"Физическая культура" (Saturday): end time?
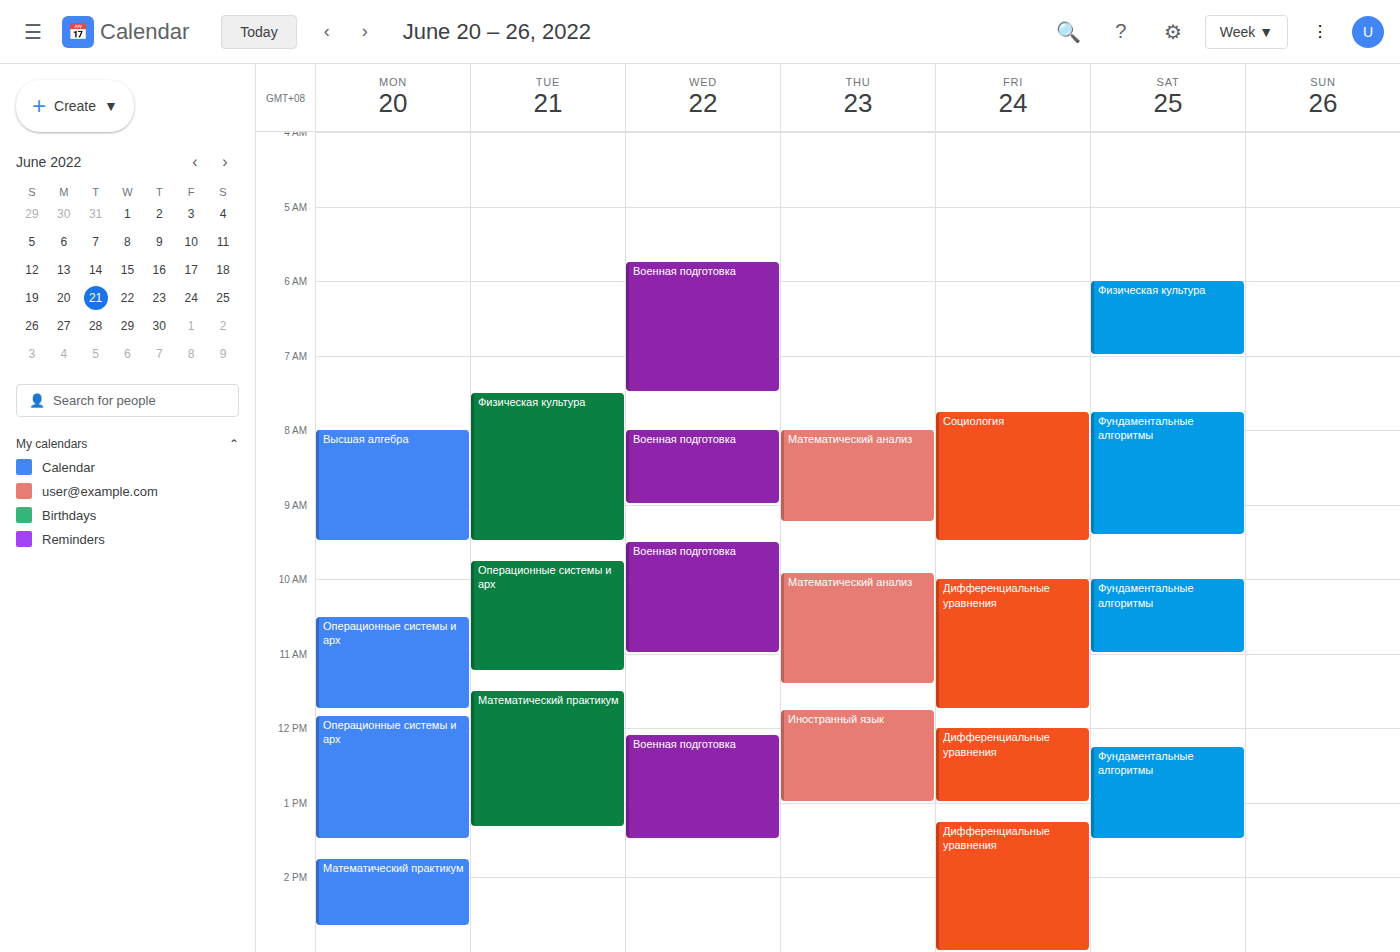
7:00 AM